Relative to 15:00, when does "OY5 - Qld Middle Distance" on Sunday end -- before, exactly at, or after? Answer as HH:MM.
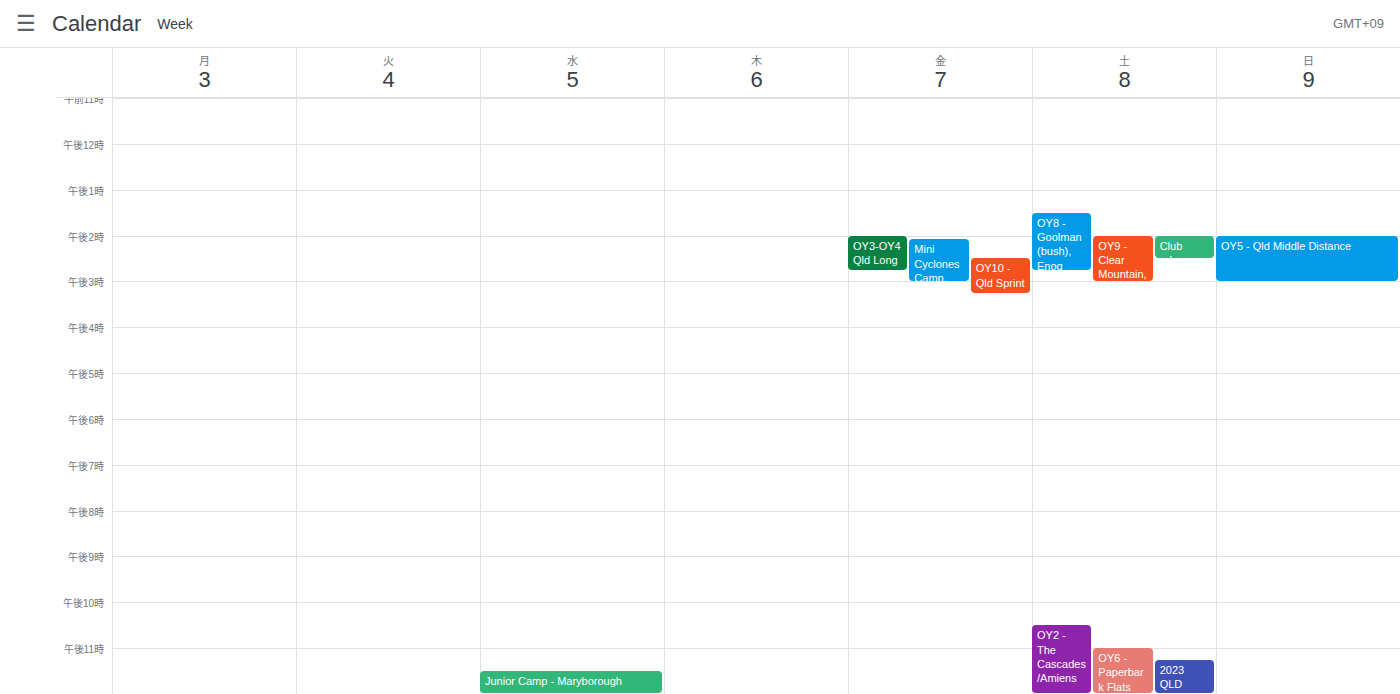
15:00 -- exactly at 15:00, on the 15:00 line.